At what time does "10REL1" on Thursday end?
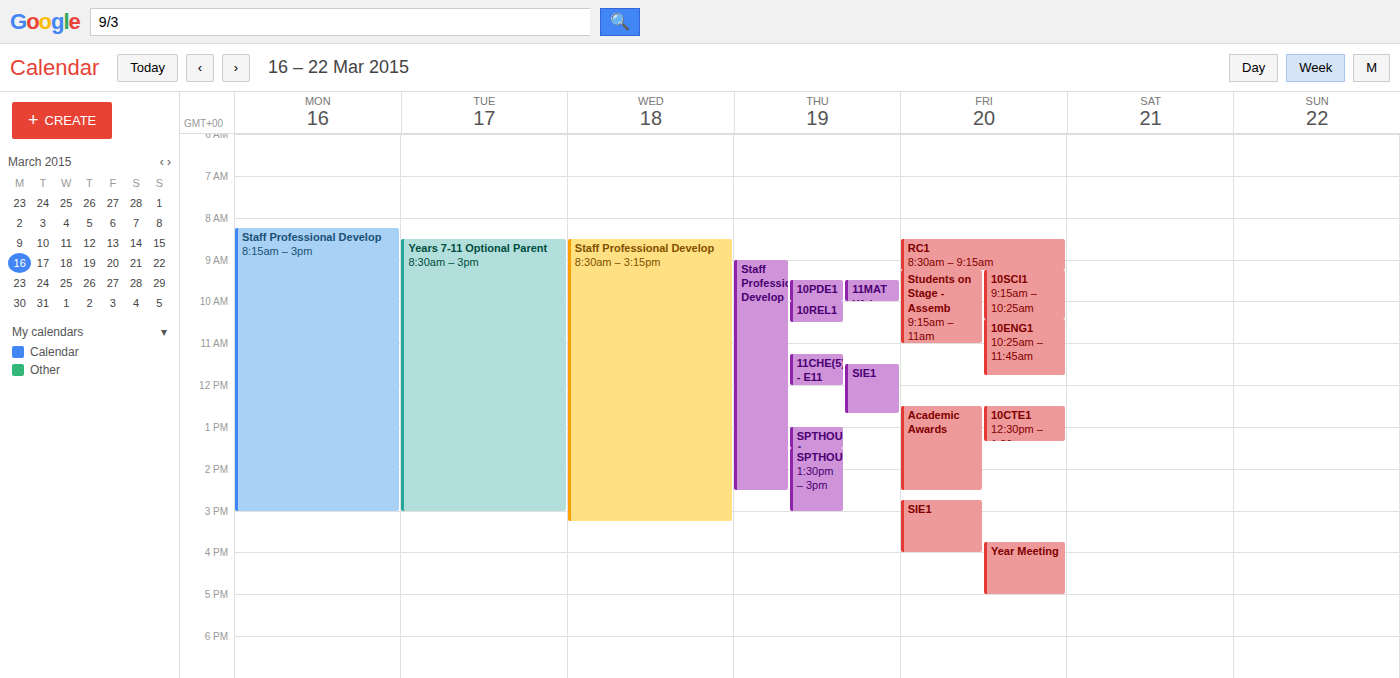
10:30 AM